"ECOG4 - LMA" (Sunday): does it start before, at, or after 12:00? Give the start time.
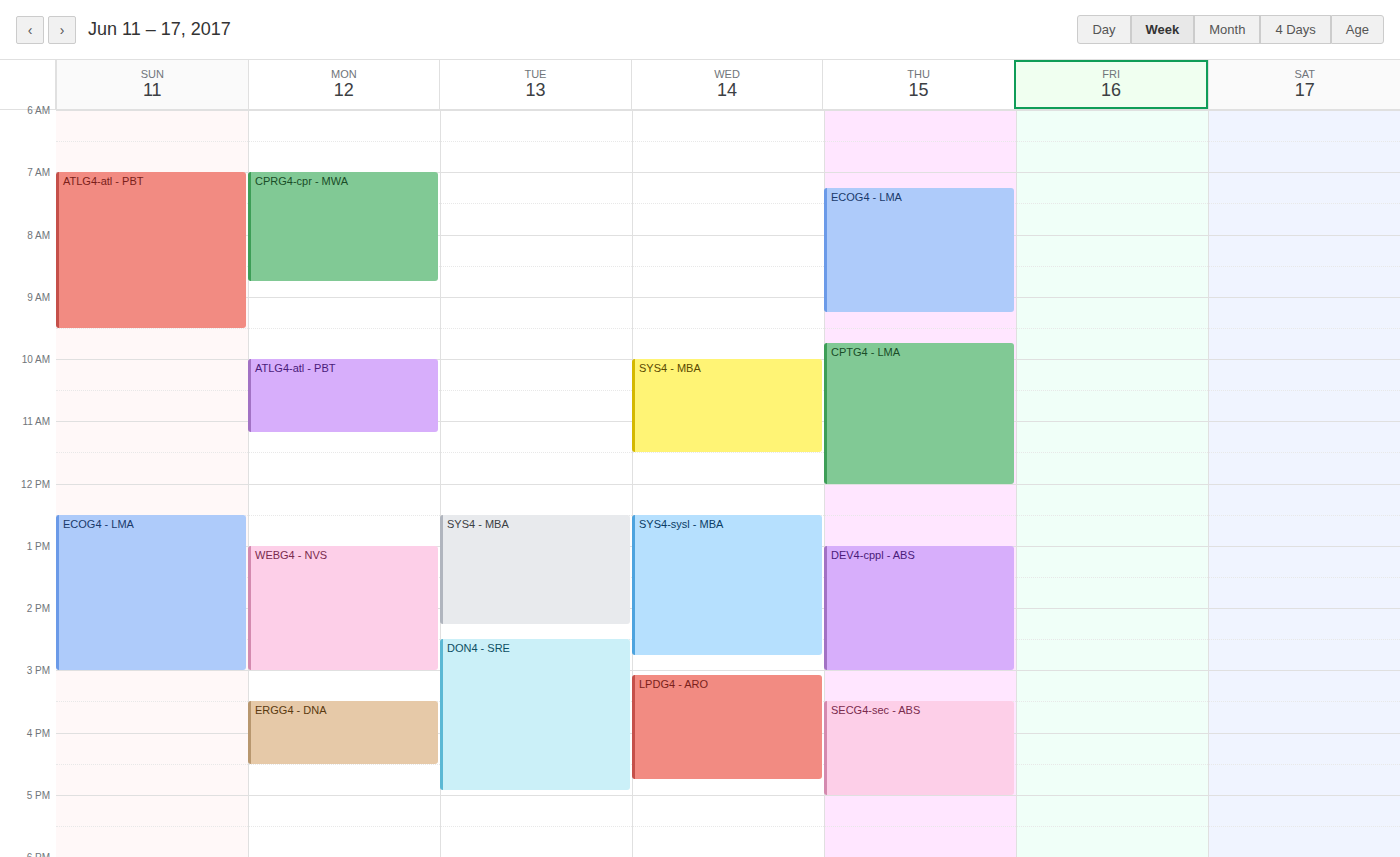
12:30 -- after 12:00, 30 minutes below the 12:00 line.